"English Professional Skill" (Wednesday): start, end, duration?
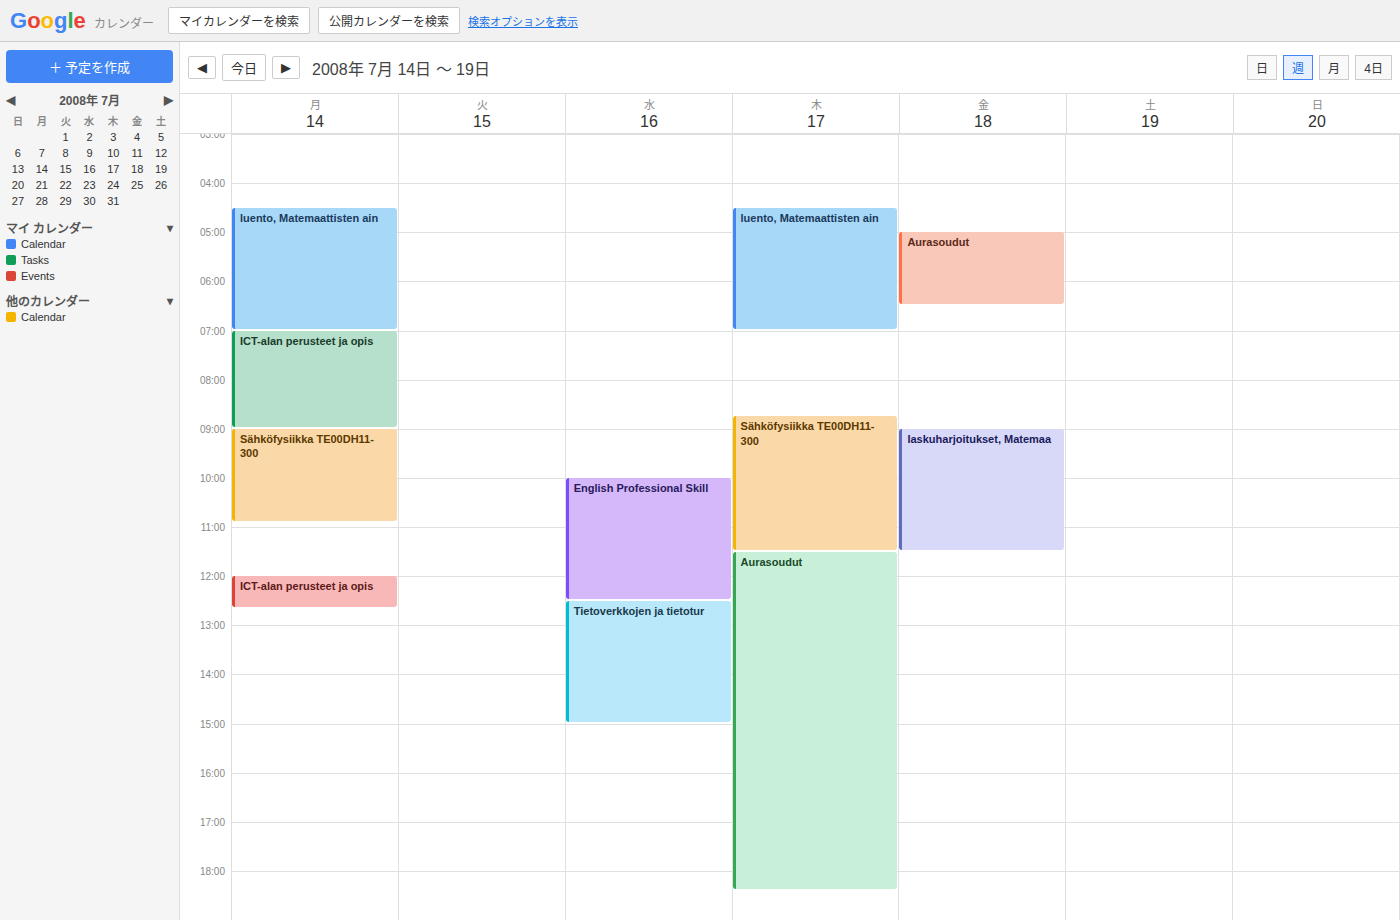
10:00 AM to 12:30 PM, 2 hours 30 minutes